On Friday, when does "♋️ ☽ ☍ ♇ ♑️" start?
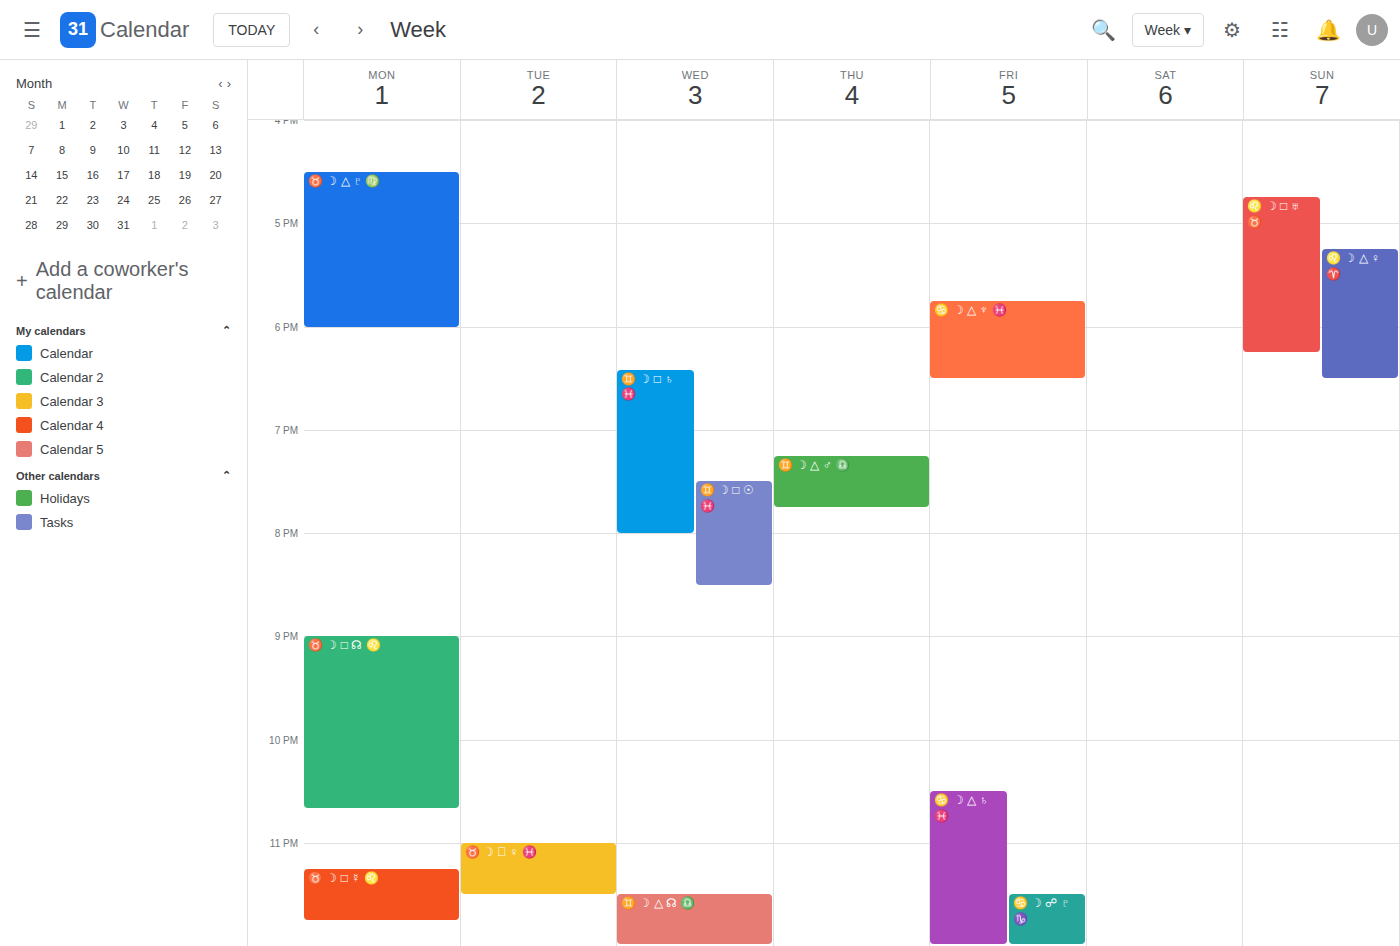
11:30 PM